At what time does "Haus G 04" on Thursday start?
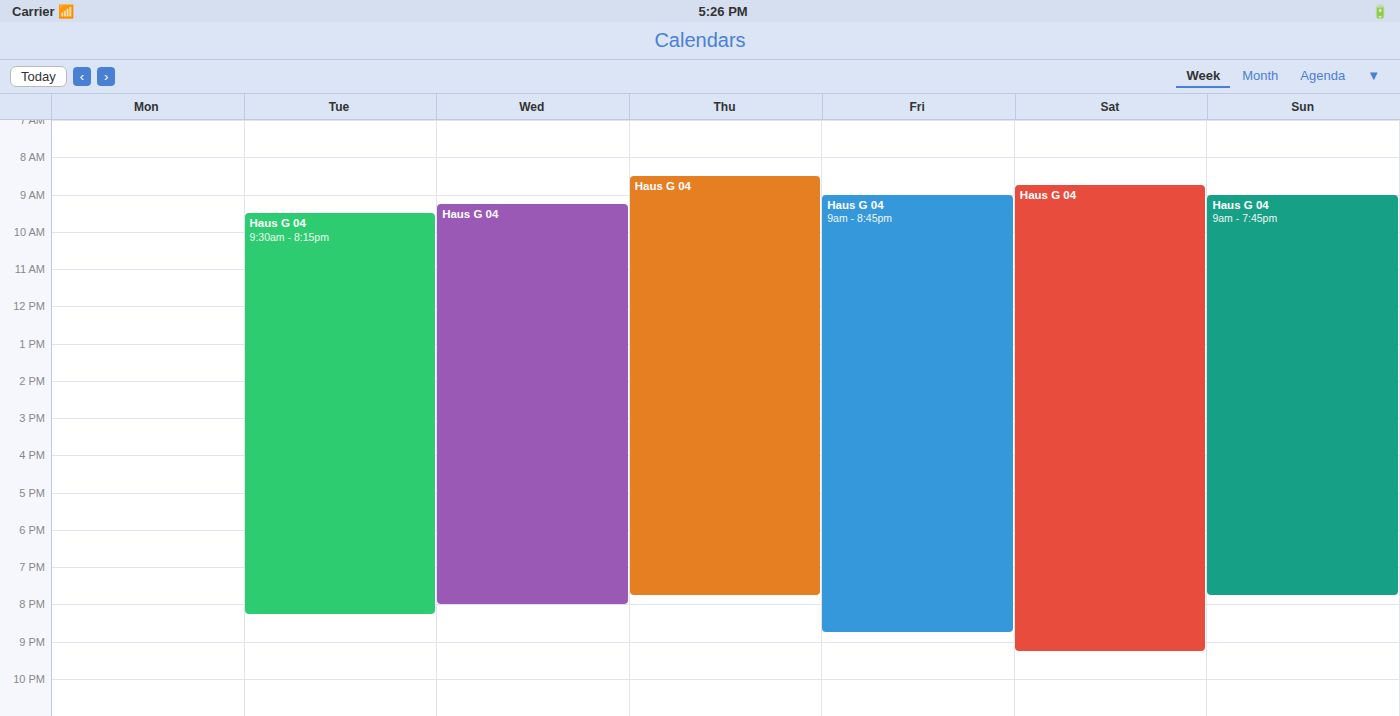
8:30 AM